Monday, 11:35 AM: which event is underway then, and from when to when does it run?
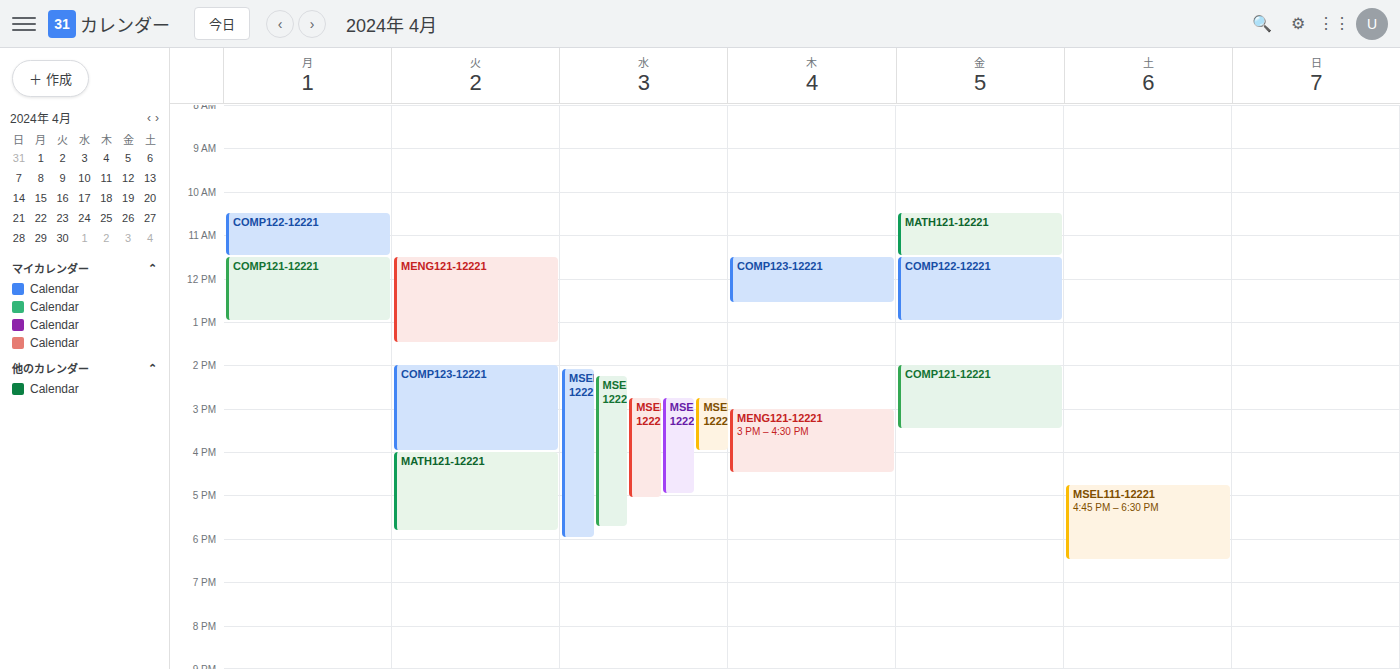
"COMP121-12221", 11:30 AM to 1:00 PM